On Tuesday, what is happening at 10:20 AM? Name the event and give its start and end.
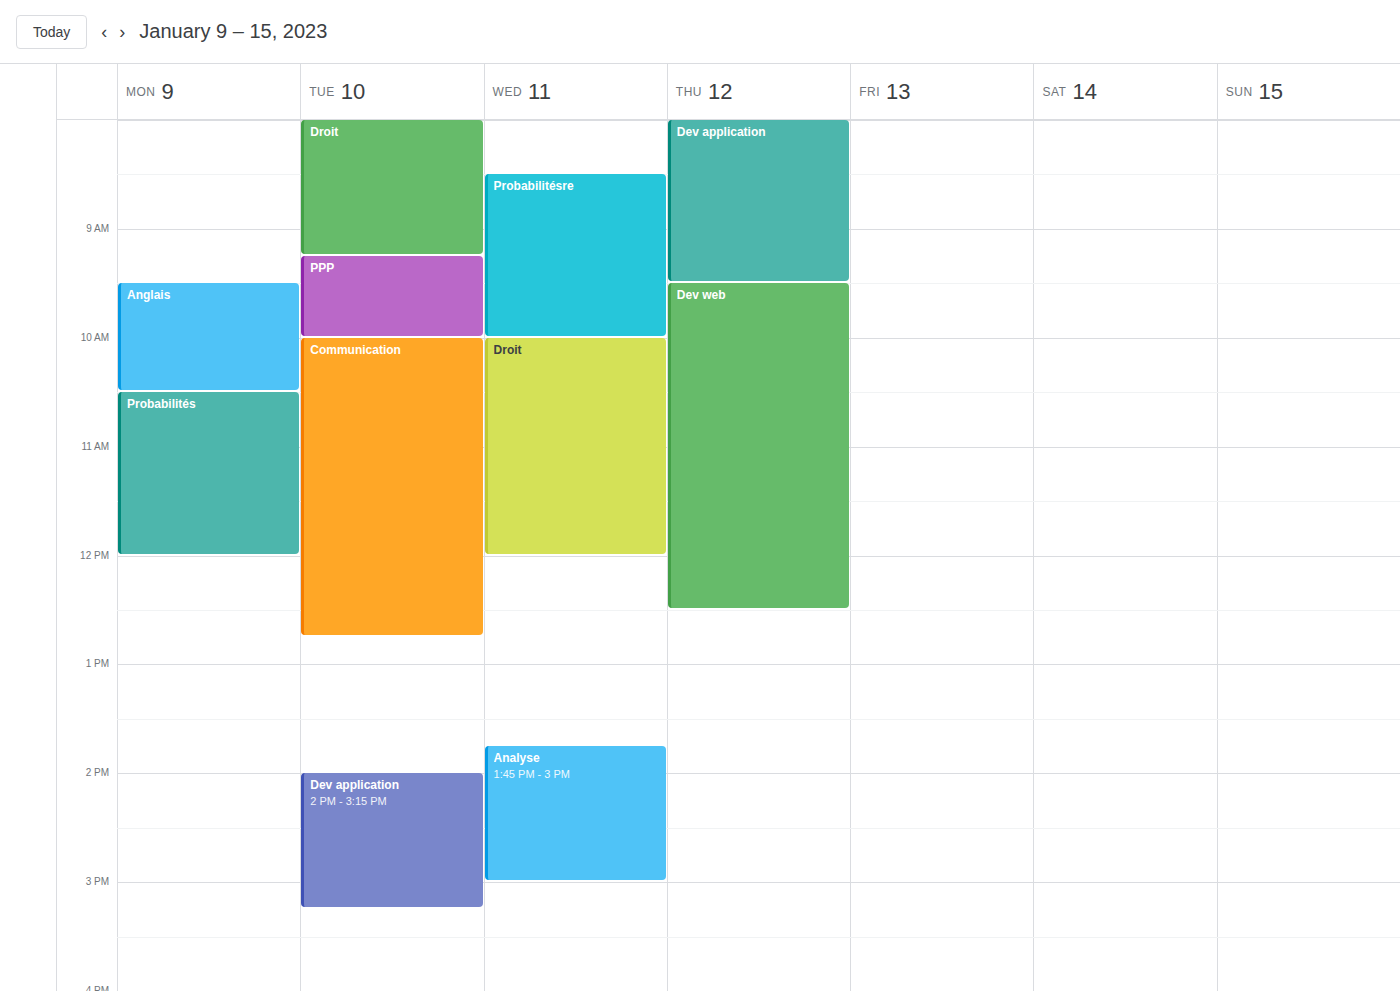
"Communication", 10:00 AM to 12:45 PM